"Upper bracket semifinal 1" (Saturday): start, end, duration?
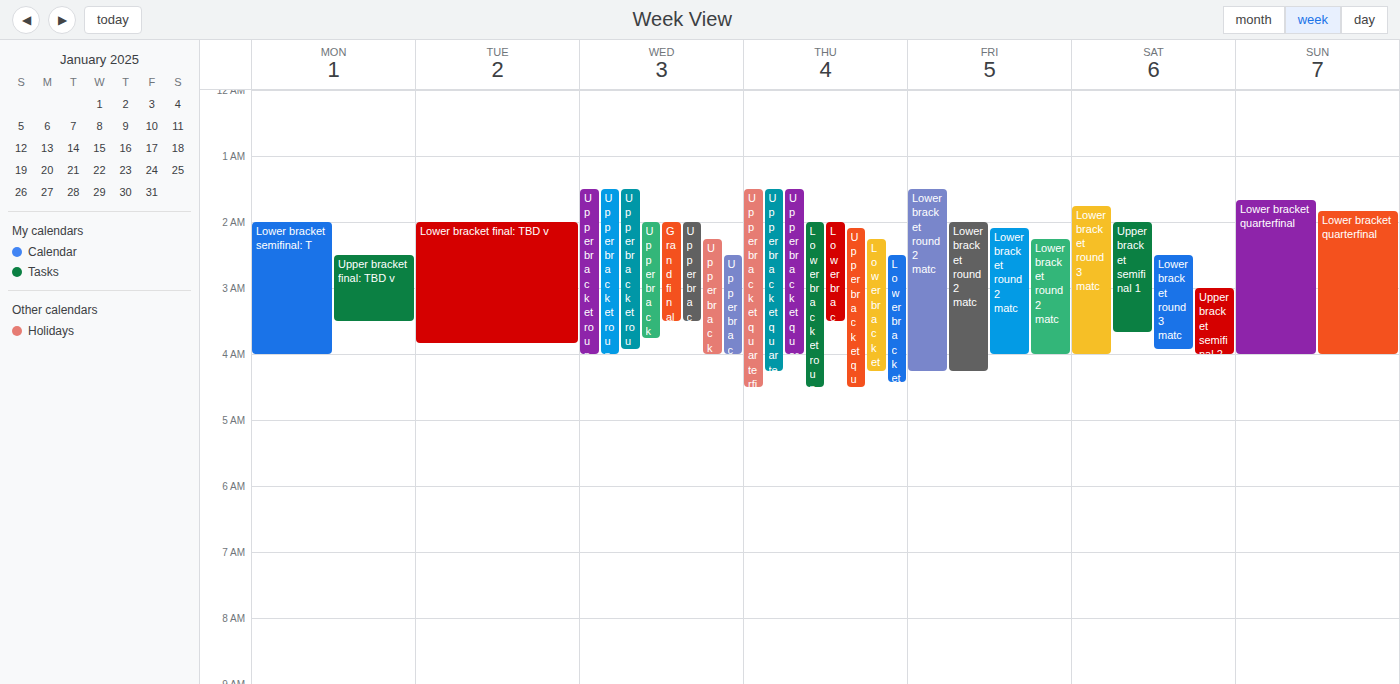
2:00 AM to 3:40 AM, 1 hour 40 minutes